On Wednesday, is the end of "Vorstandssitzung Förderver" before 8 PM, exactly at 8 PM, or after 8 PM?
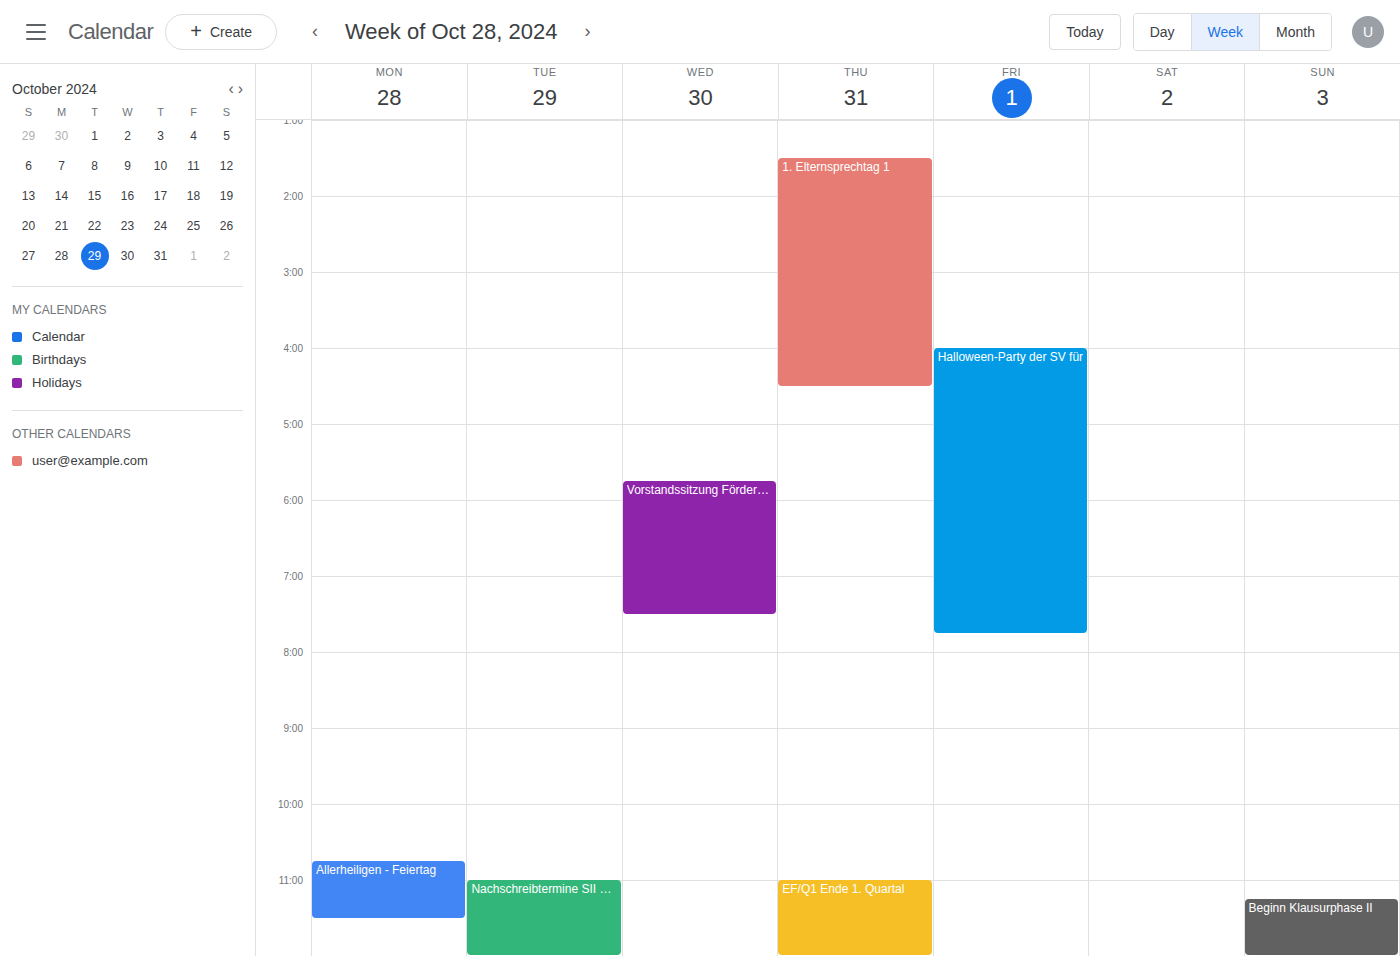
7:30 PM -- before 8 PM, 30 minutes above the 8 PM line.